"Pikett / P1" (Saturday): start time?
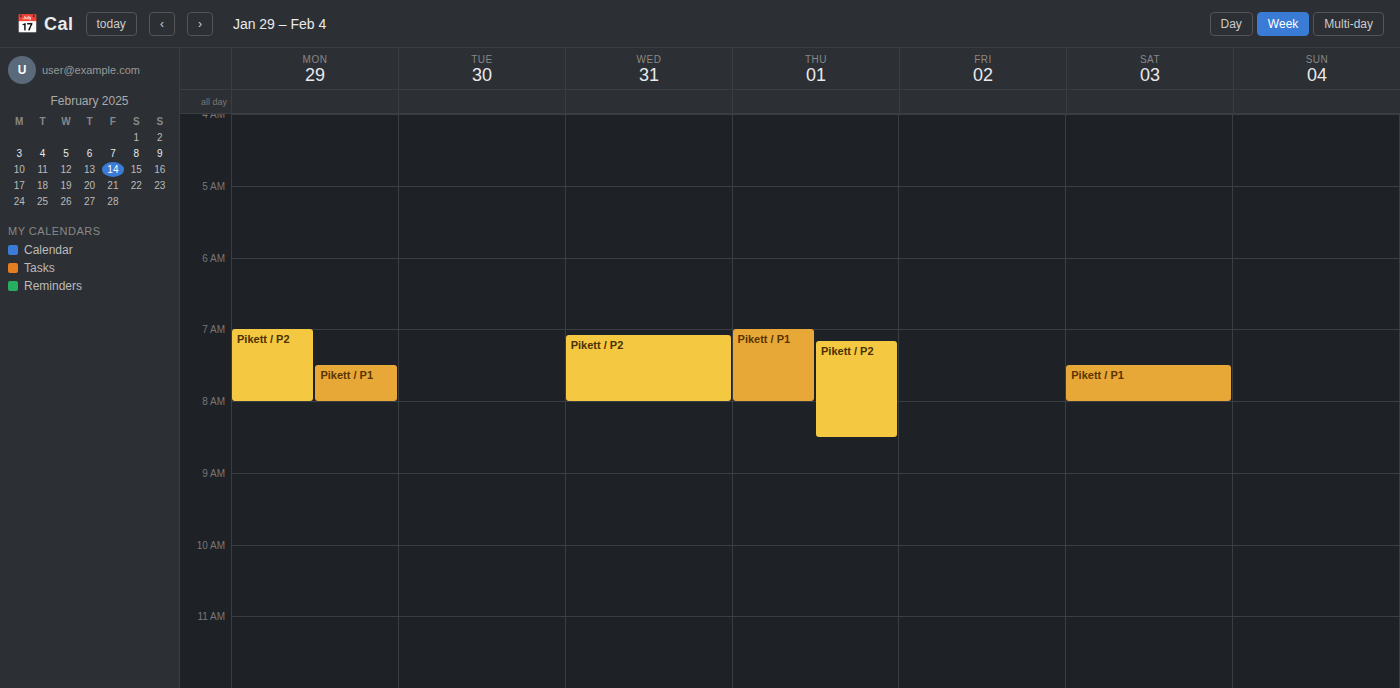
7:30 AM